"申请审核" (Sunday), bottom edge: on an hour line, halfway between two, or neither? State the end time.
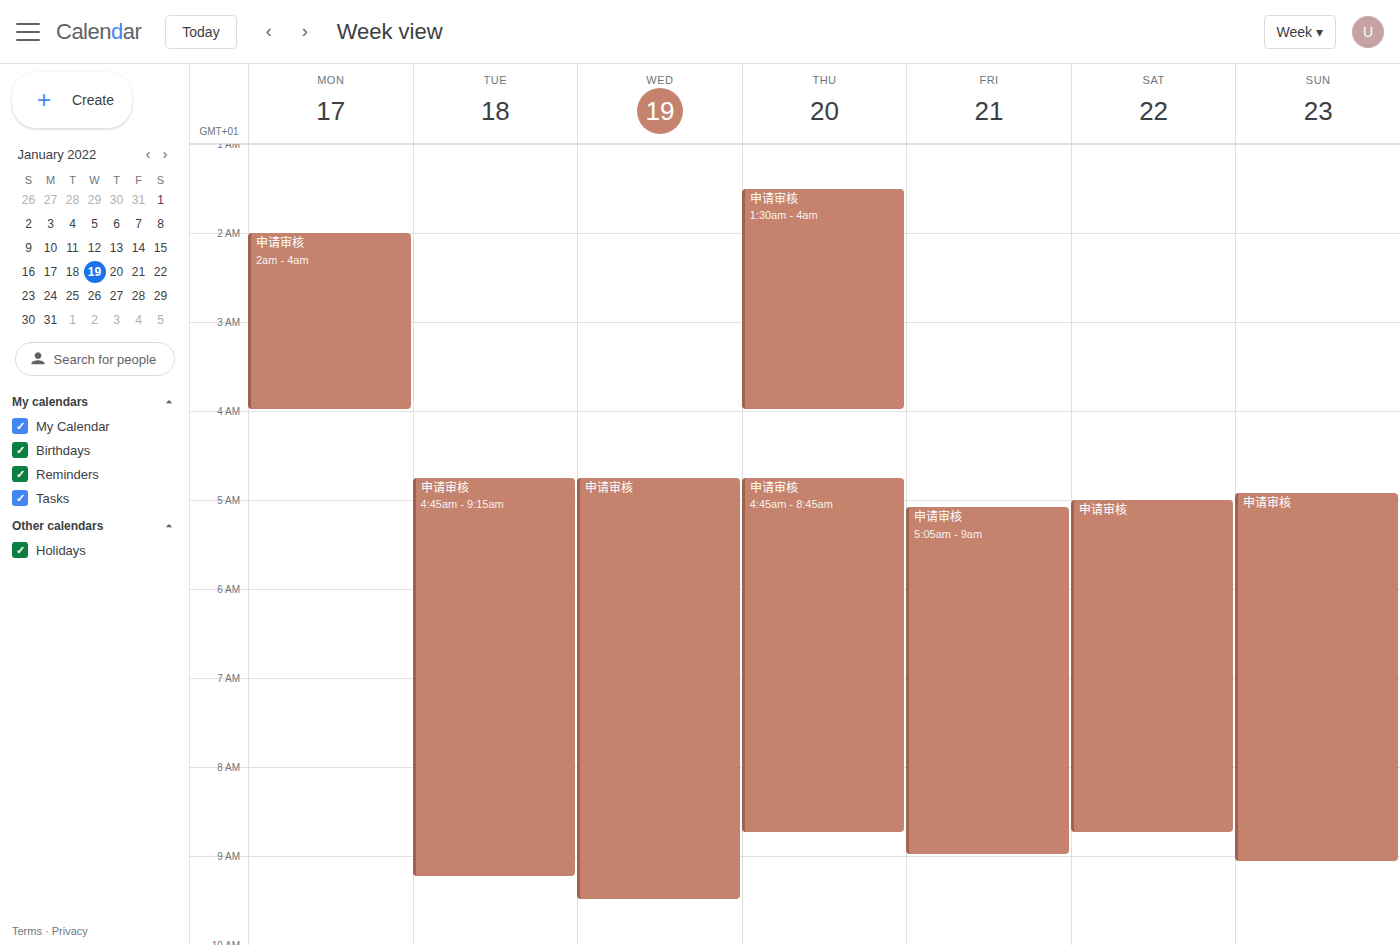
09:05 -- neither: 5 minutes below the 09:00 line and 55 minutes above the 10:00 line.